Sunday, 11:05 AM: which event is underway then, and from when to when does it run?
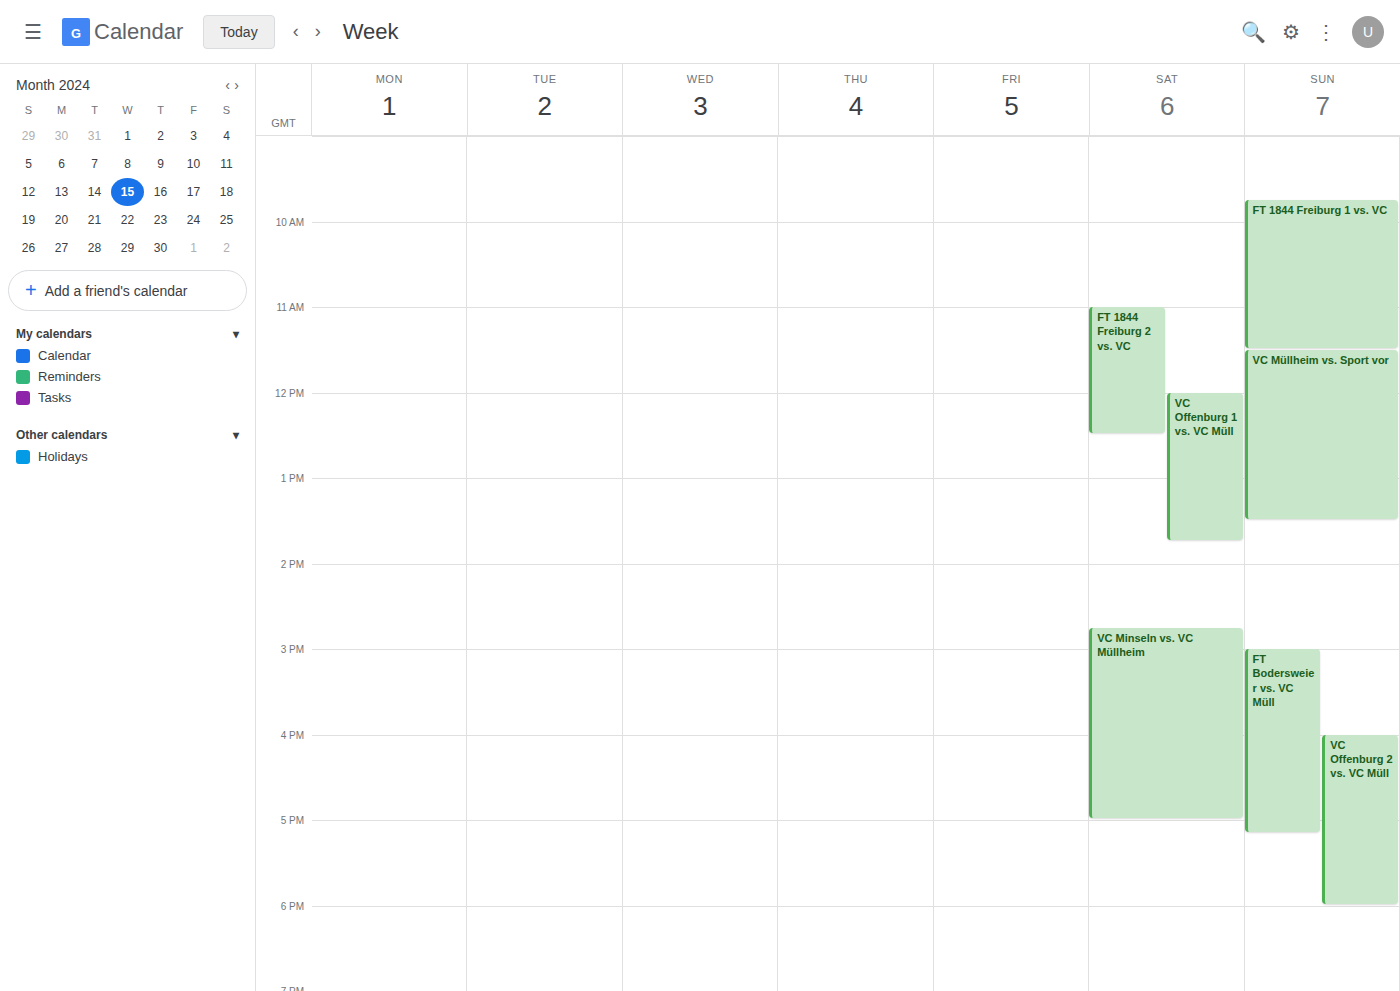
"FT 1844 Freiburg 1 vs. VC", 9:45 AM to 11:30 AM